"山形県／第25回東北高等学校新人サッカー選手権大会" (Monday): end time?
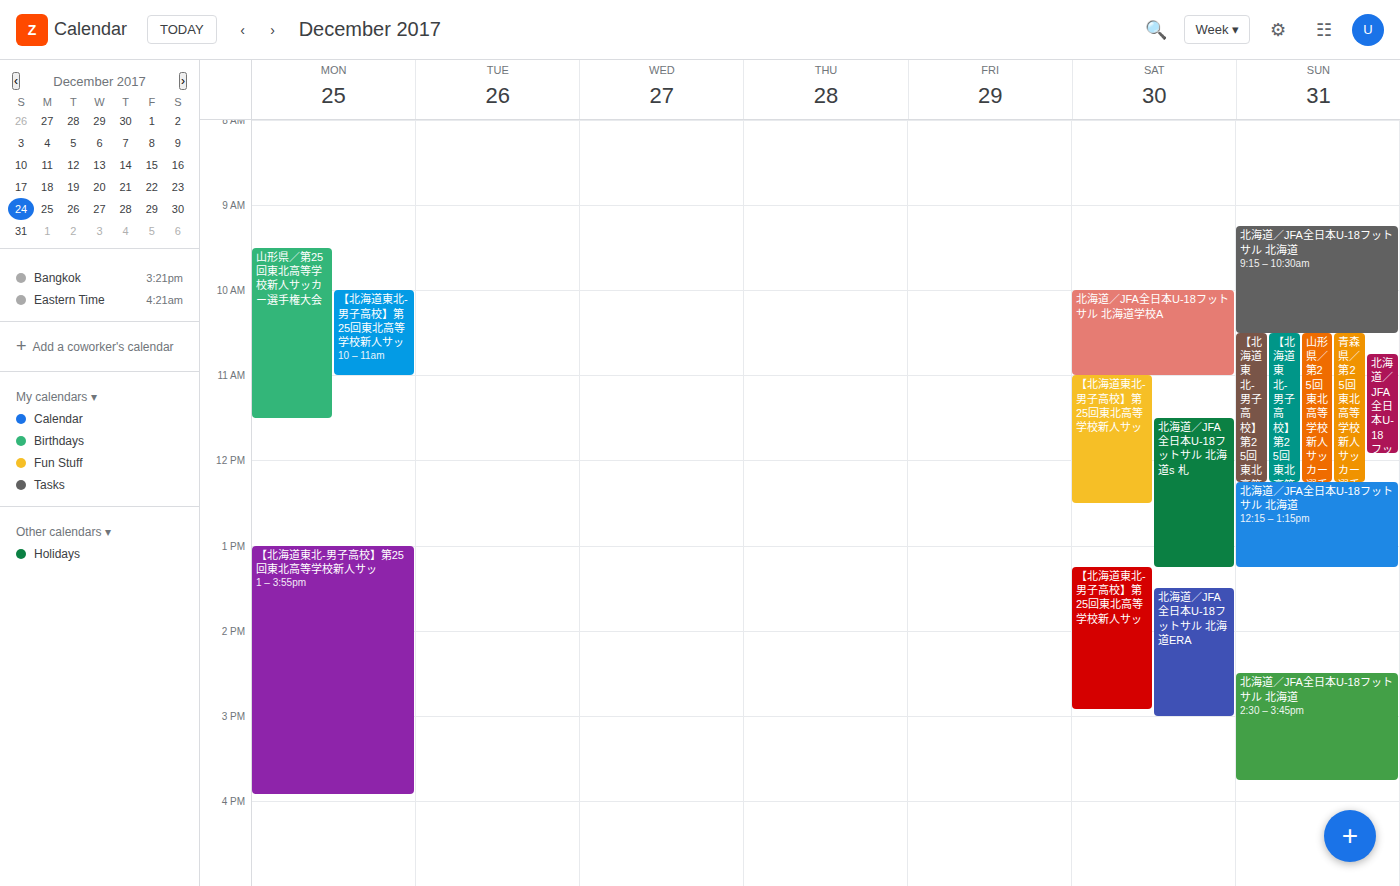
11:30